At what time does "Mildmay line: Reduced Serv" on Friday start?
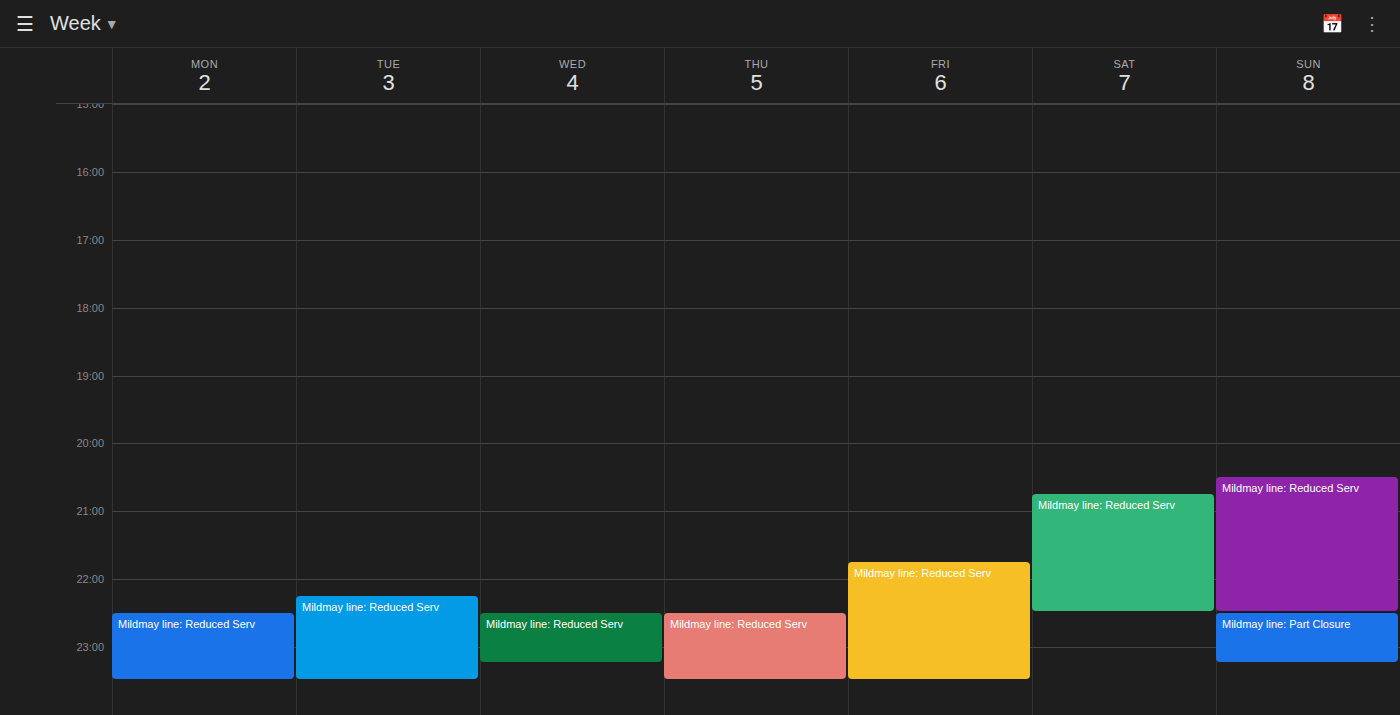
9:45 PM